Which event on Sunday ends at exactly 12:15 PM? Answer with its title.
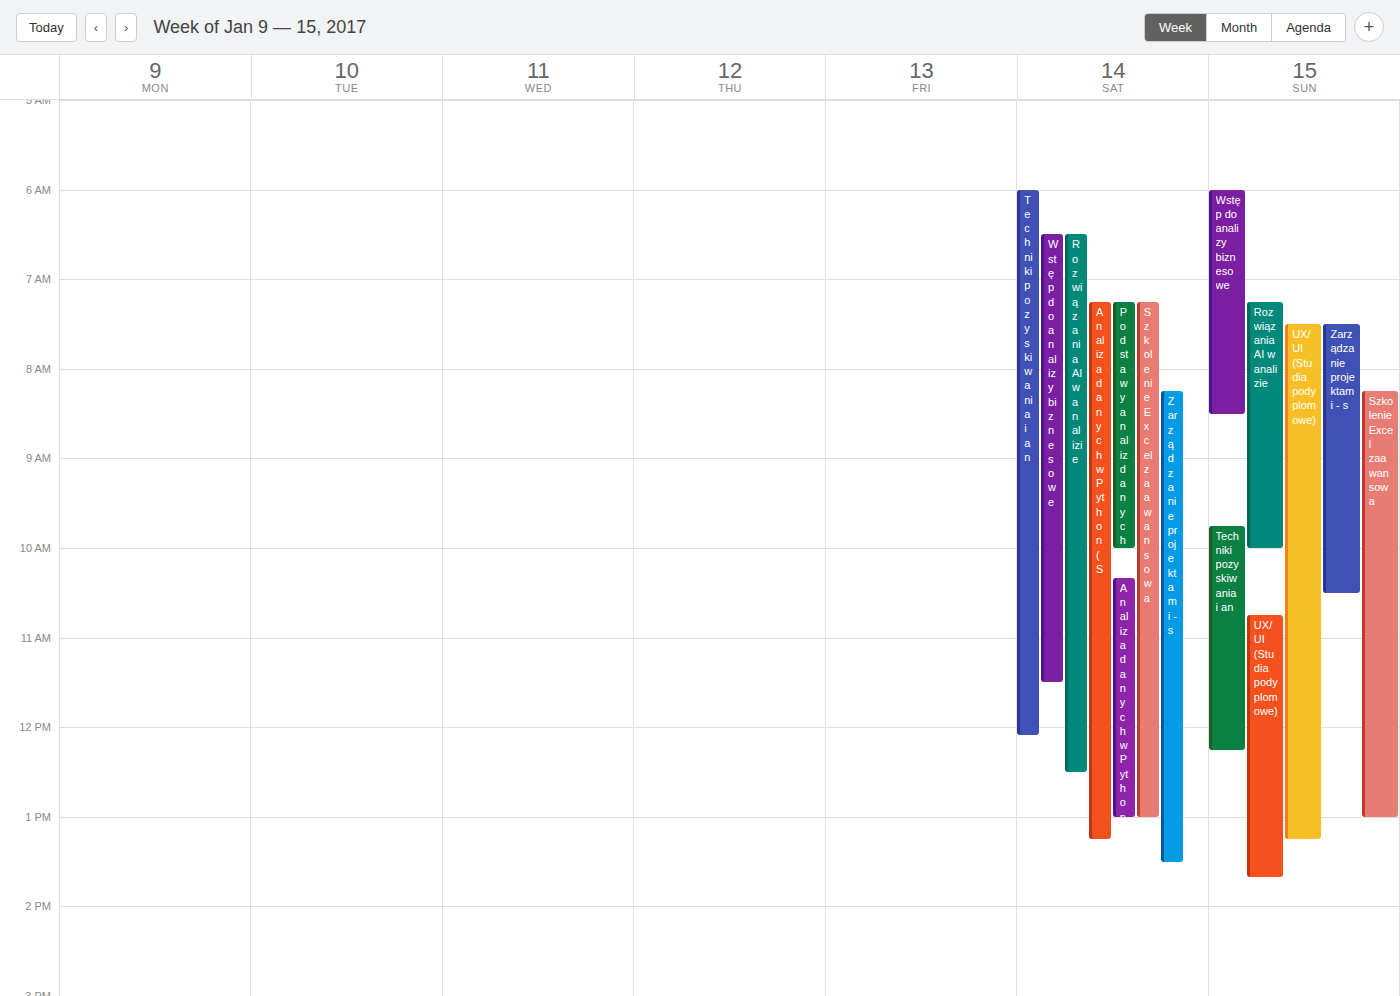
"Techniki pozyskiwania i an"